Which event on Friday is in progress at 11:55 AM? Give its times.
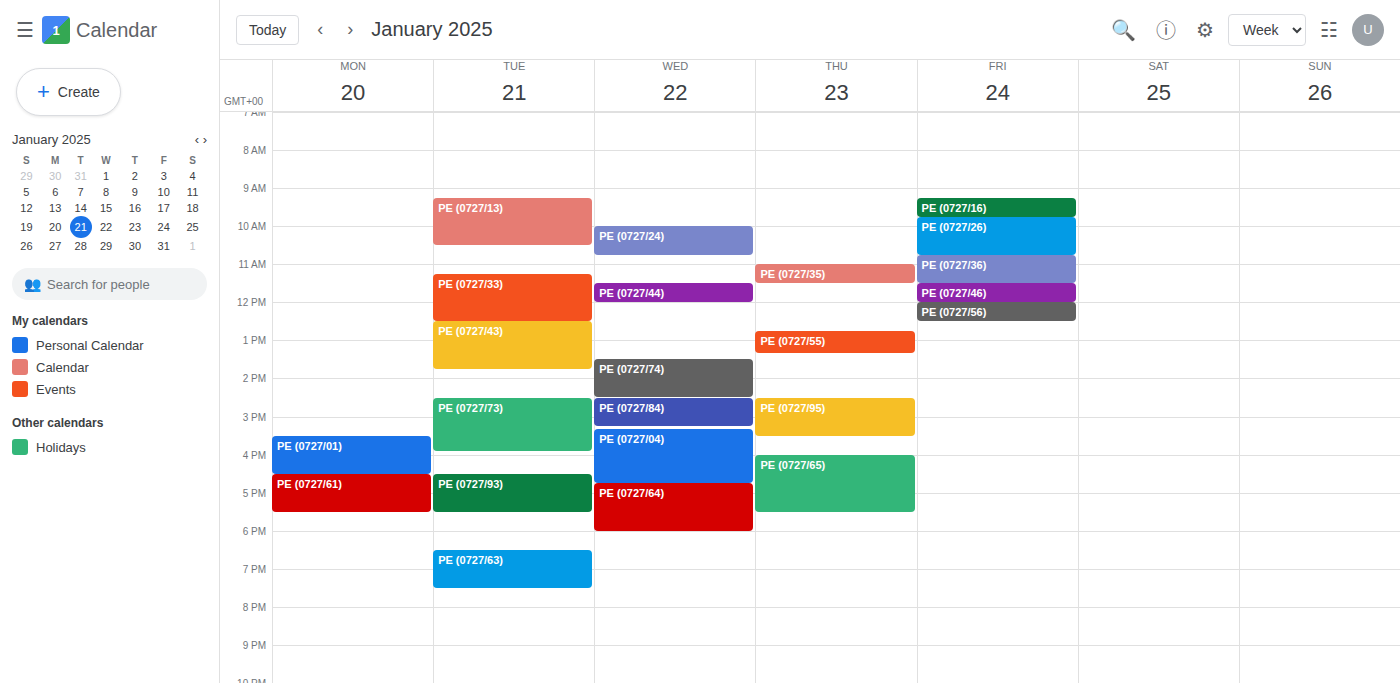
"PE (0727/46)", 11:30 AM to 12:00 PM